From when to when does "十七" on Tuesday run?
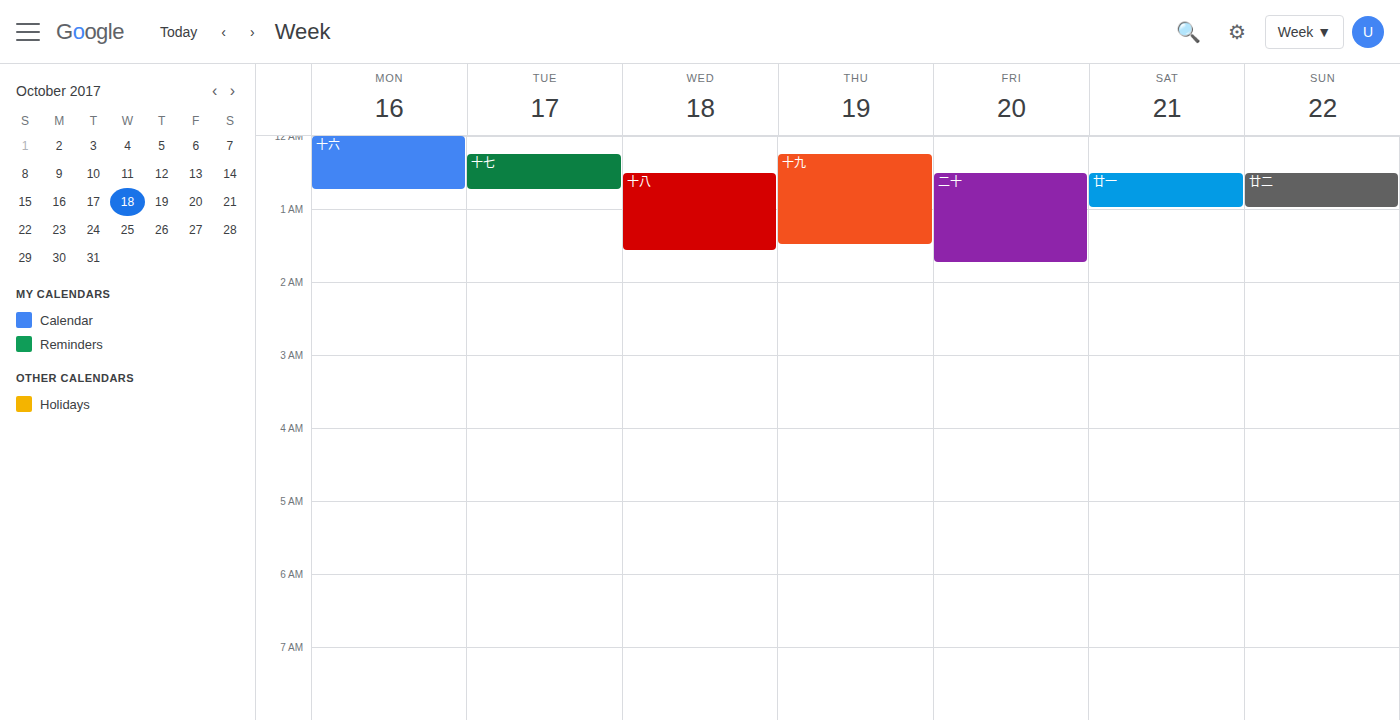
00:15 to 00:45